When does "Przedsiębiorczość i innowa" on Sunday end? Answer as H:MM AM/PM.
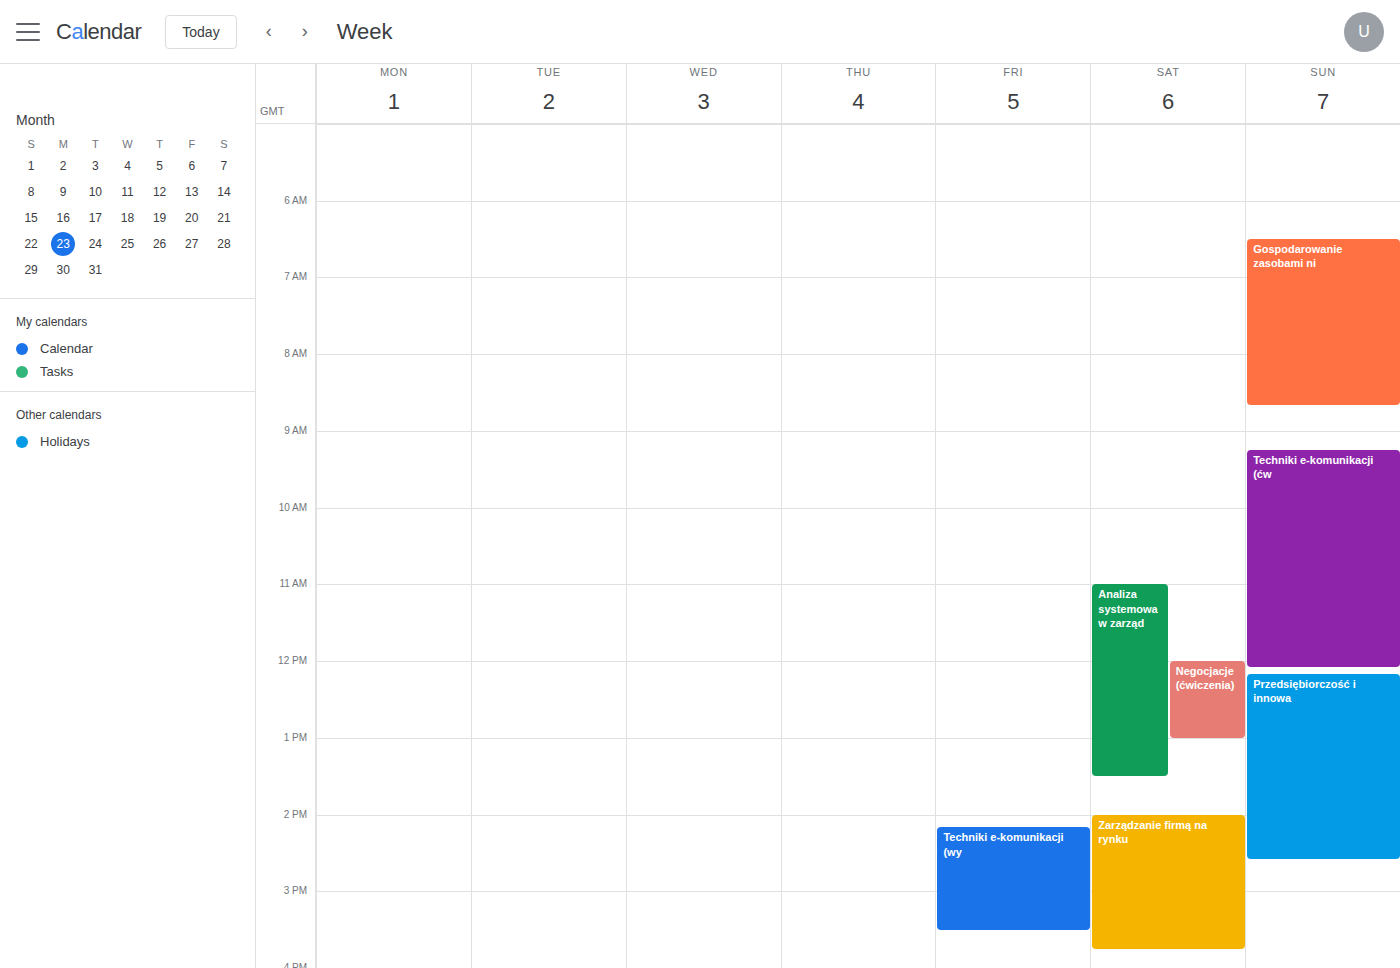
2:35 PM